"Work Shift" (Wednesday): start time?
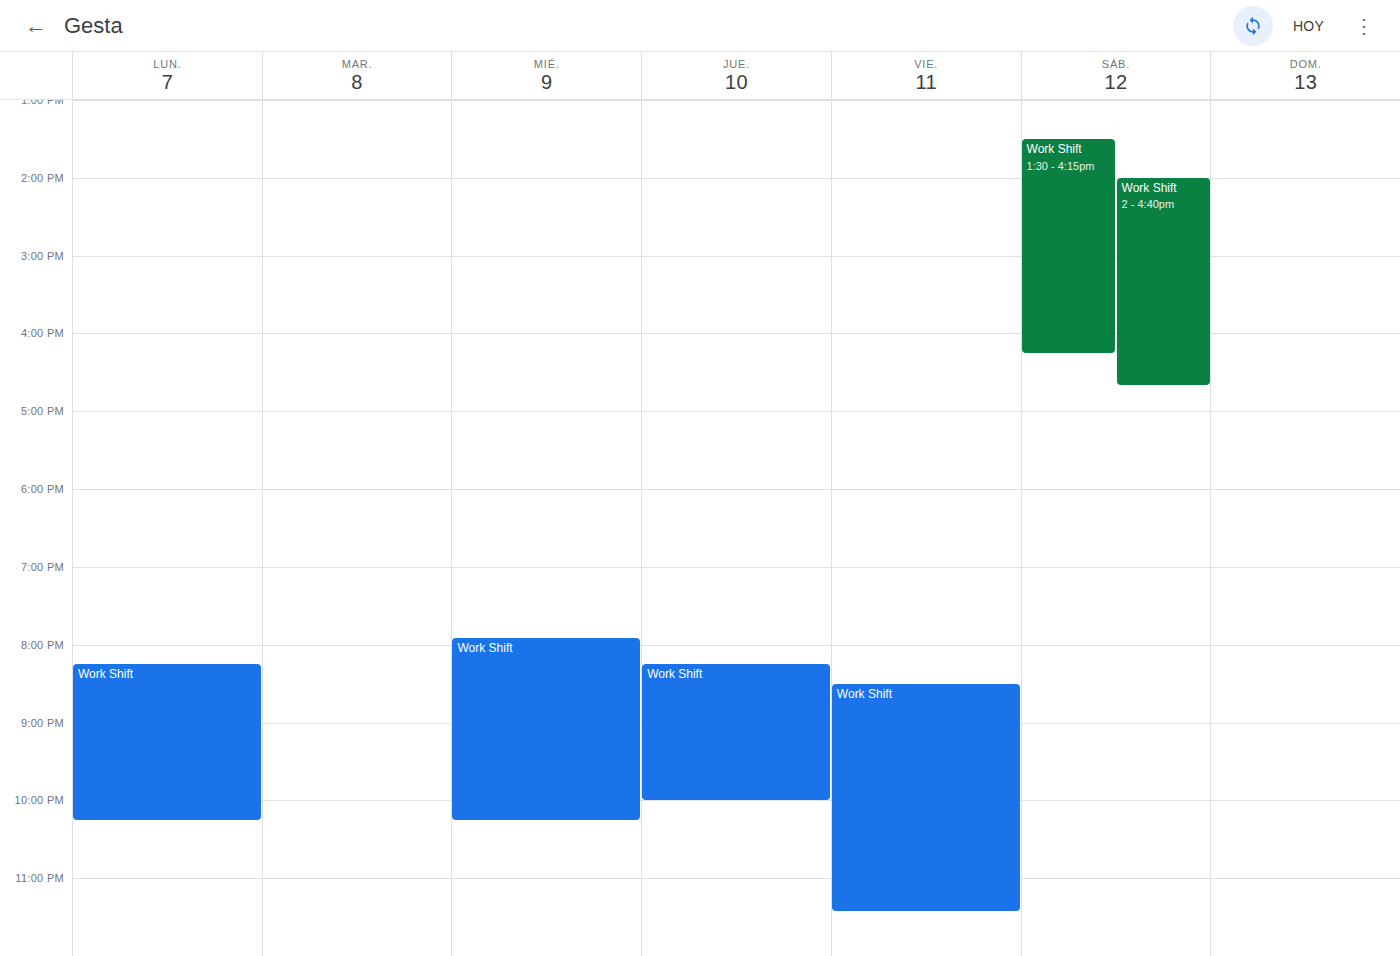
7:55 PM